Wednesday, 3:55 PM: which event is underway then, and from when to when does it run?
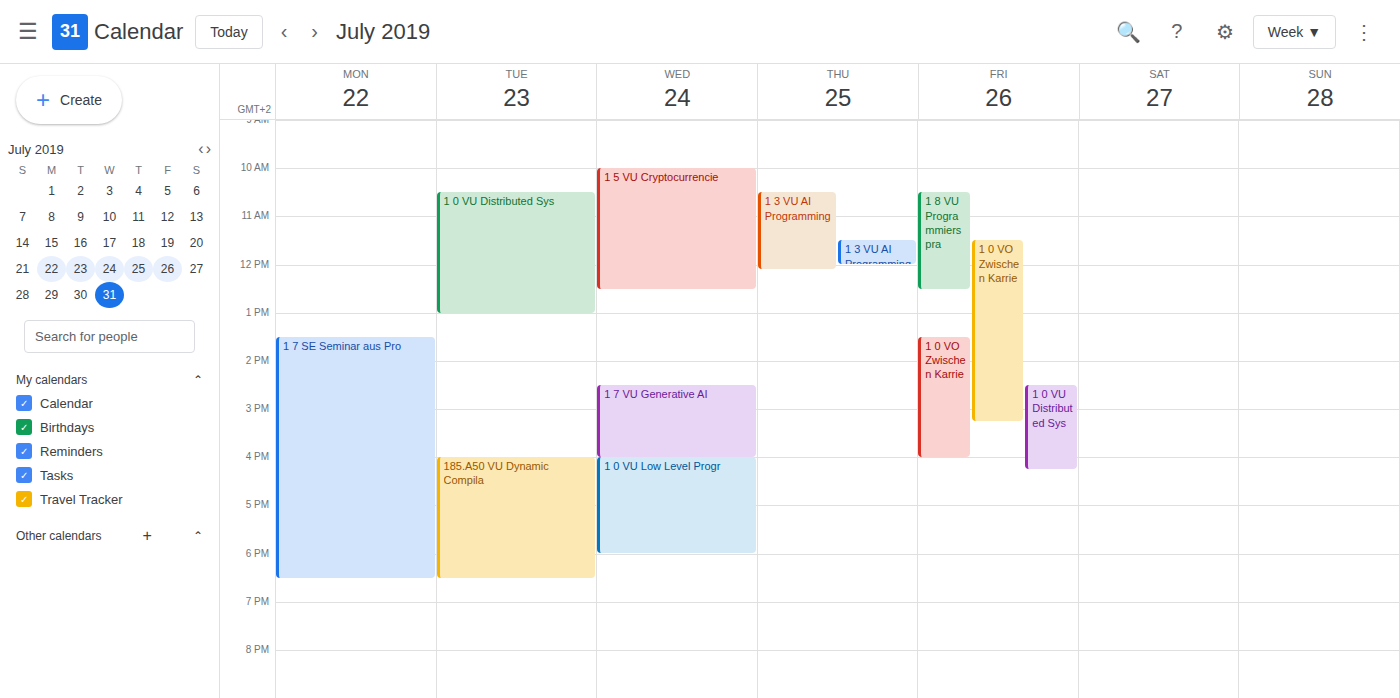
"1 7 VU Generative AI", 2:30 PM to 4:00 PM